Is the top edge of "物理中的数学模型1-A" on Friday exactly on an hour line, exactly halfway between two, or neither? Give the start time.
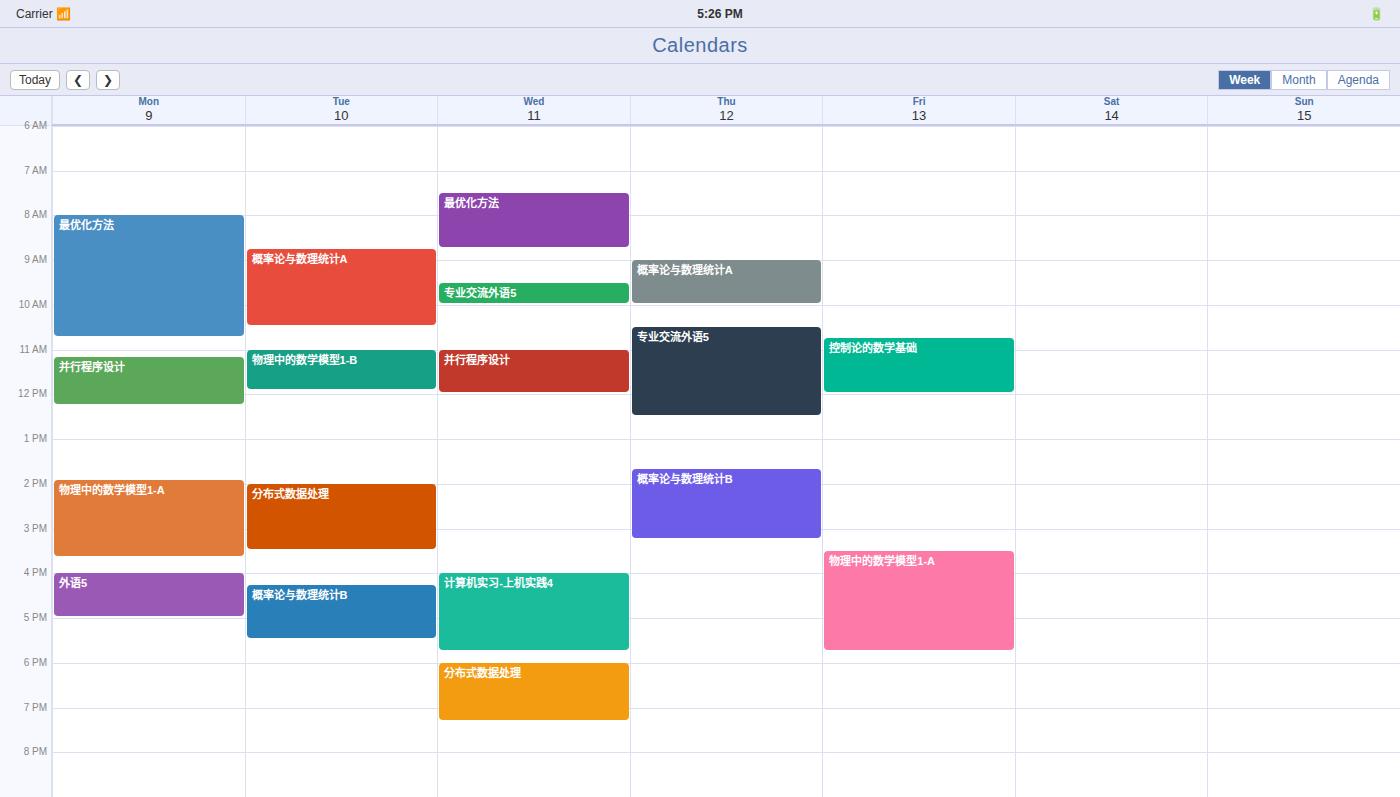
3:30 PM -- halfway between the 3 PM and 4 PM lines.